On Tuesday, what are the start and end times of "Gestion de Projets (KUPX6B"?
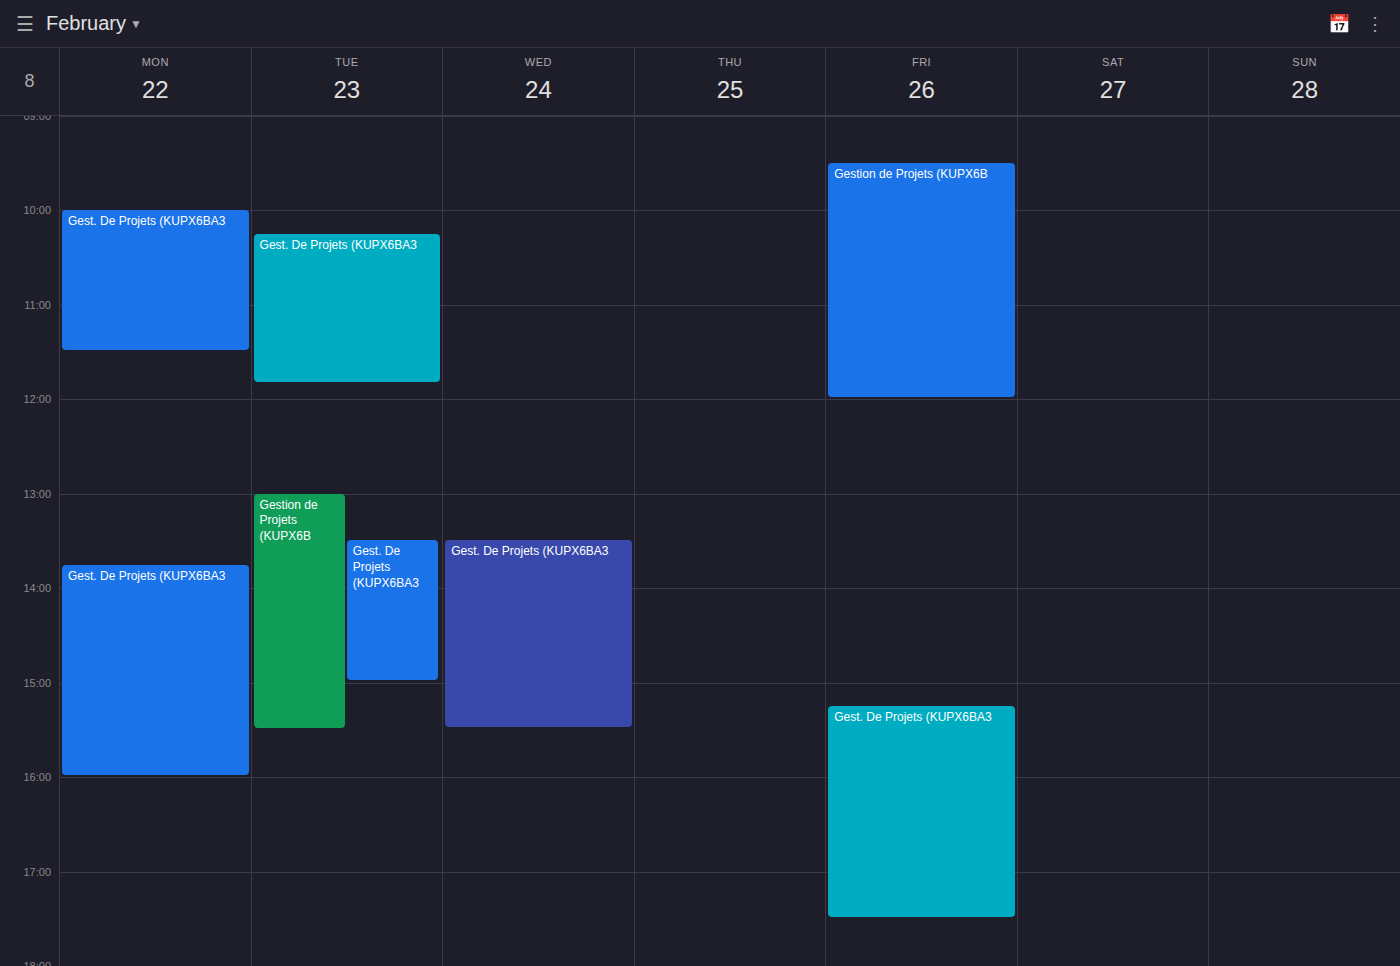
13:00 to 15:30